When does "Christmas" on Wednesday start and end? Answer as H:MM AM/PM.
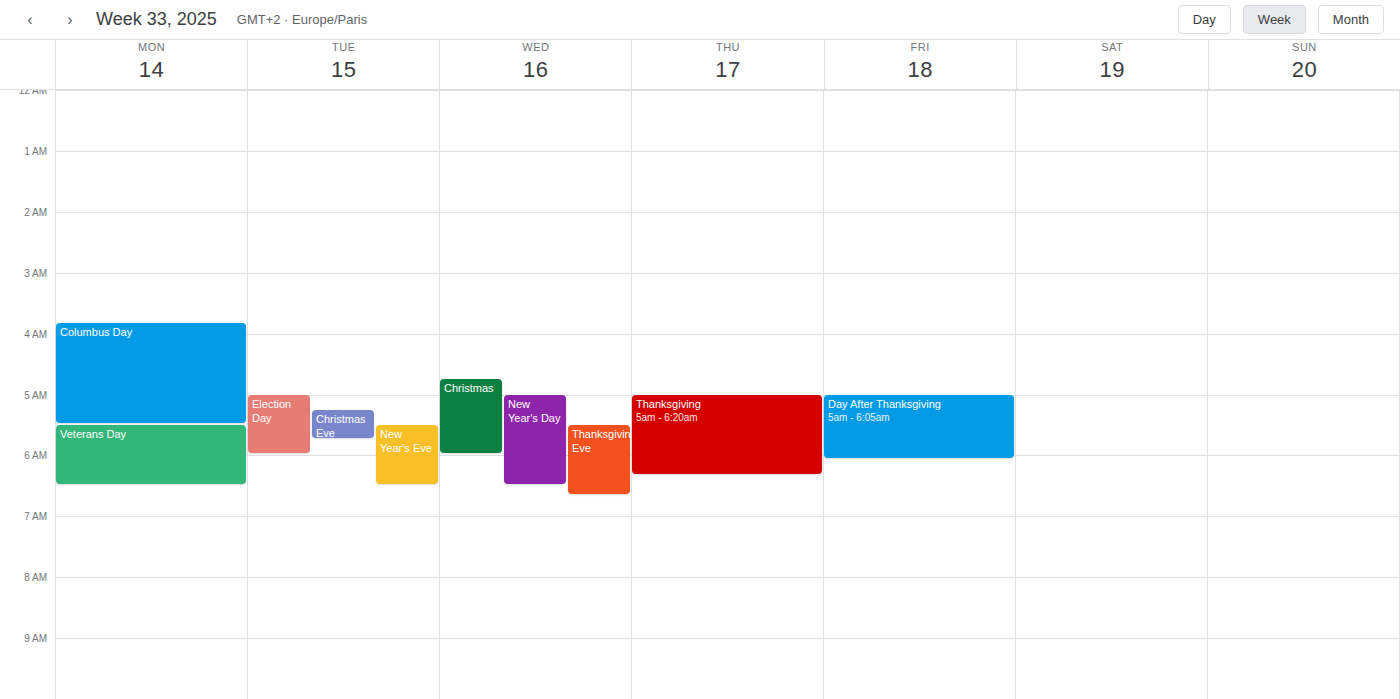
4:45 AM to 6:00 AM